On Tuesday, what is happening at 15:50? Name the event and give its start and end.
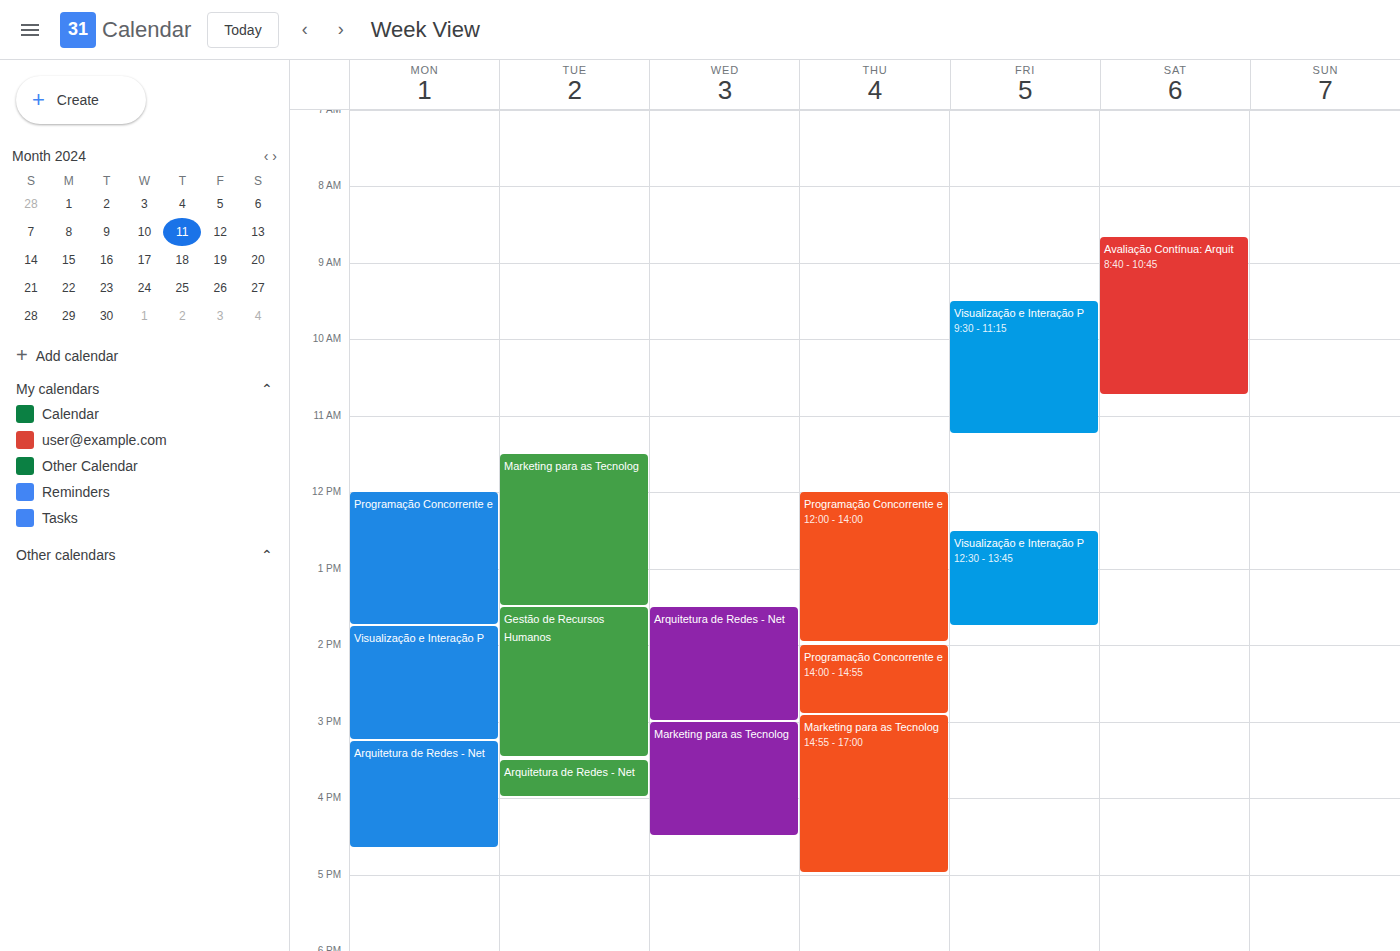
"Arquitetura de Redes - Net", 15:30 to 16:00